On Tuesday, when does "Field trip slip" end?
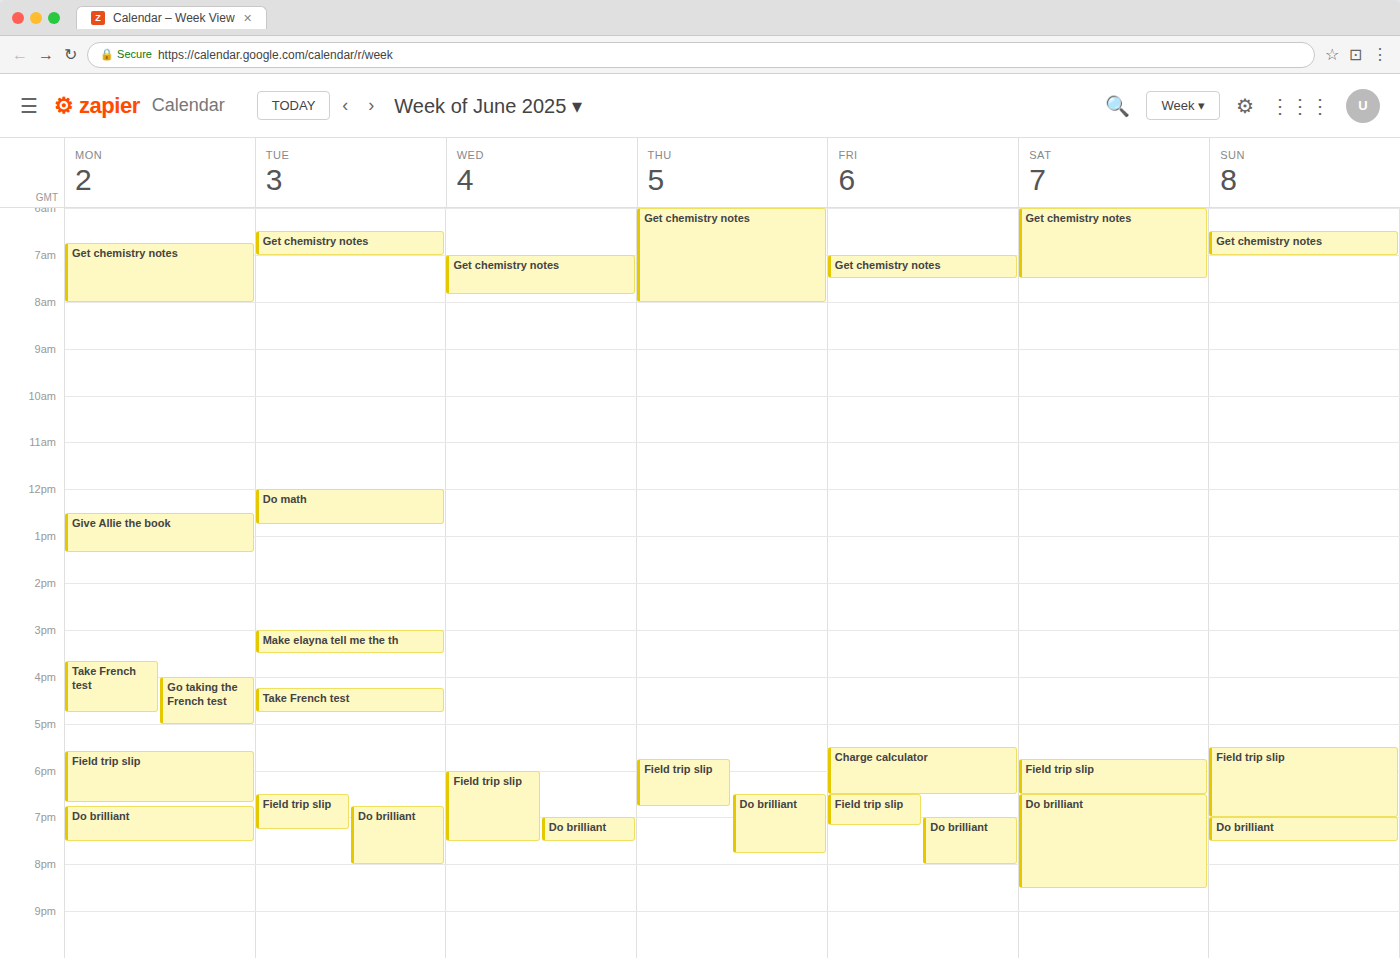
7:15 PM